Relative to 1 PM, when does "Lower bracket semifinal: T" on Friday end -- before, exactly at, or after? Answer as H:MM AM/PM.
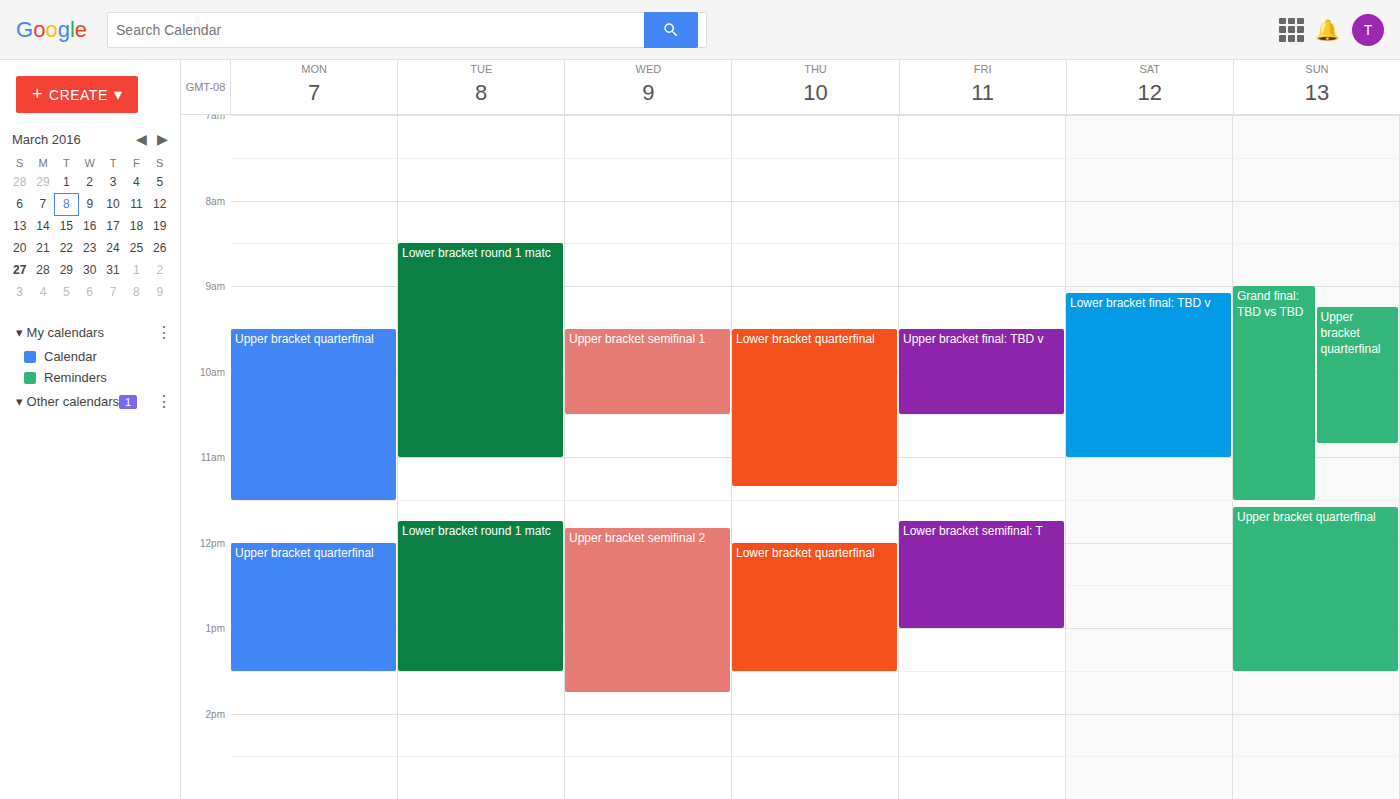
1:00 PM -- exactly at 1 PM, on the 1 PM line.